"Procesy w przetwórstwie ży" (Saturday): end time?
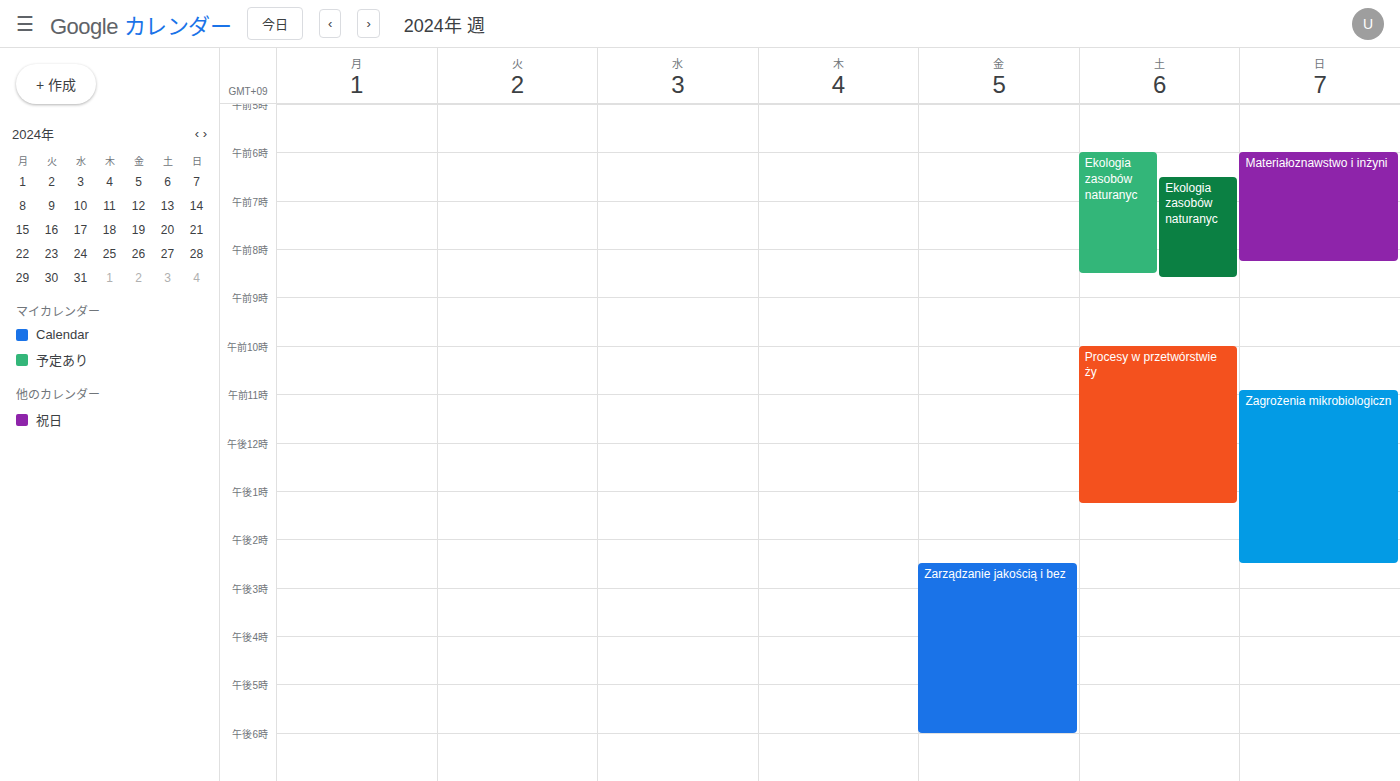
1:15 PM